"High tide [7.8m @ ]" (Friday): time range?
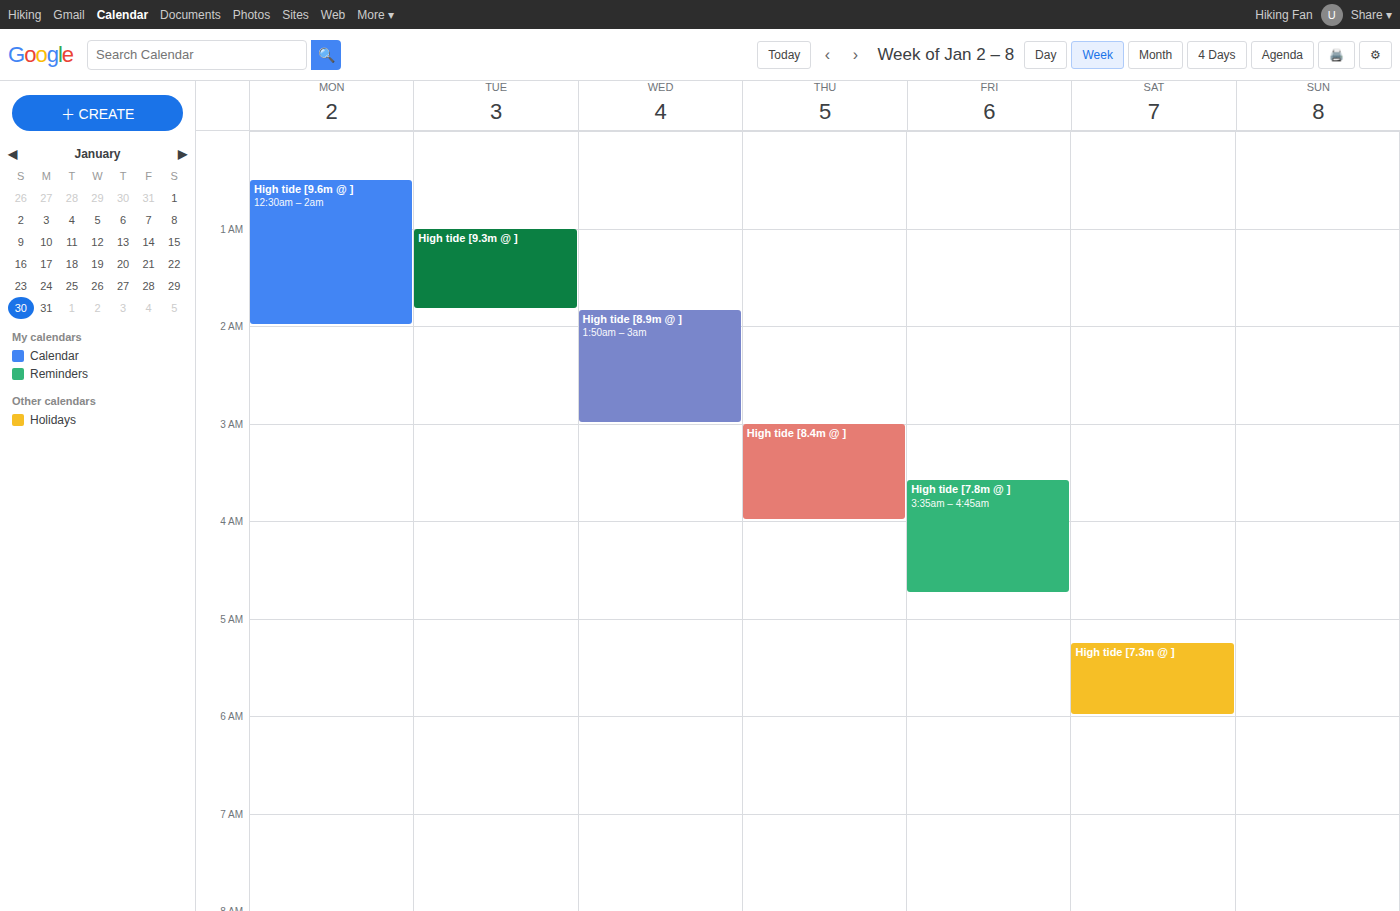
03:35 to 04:45